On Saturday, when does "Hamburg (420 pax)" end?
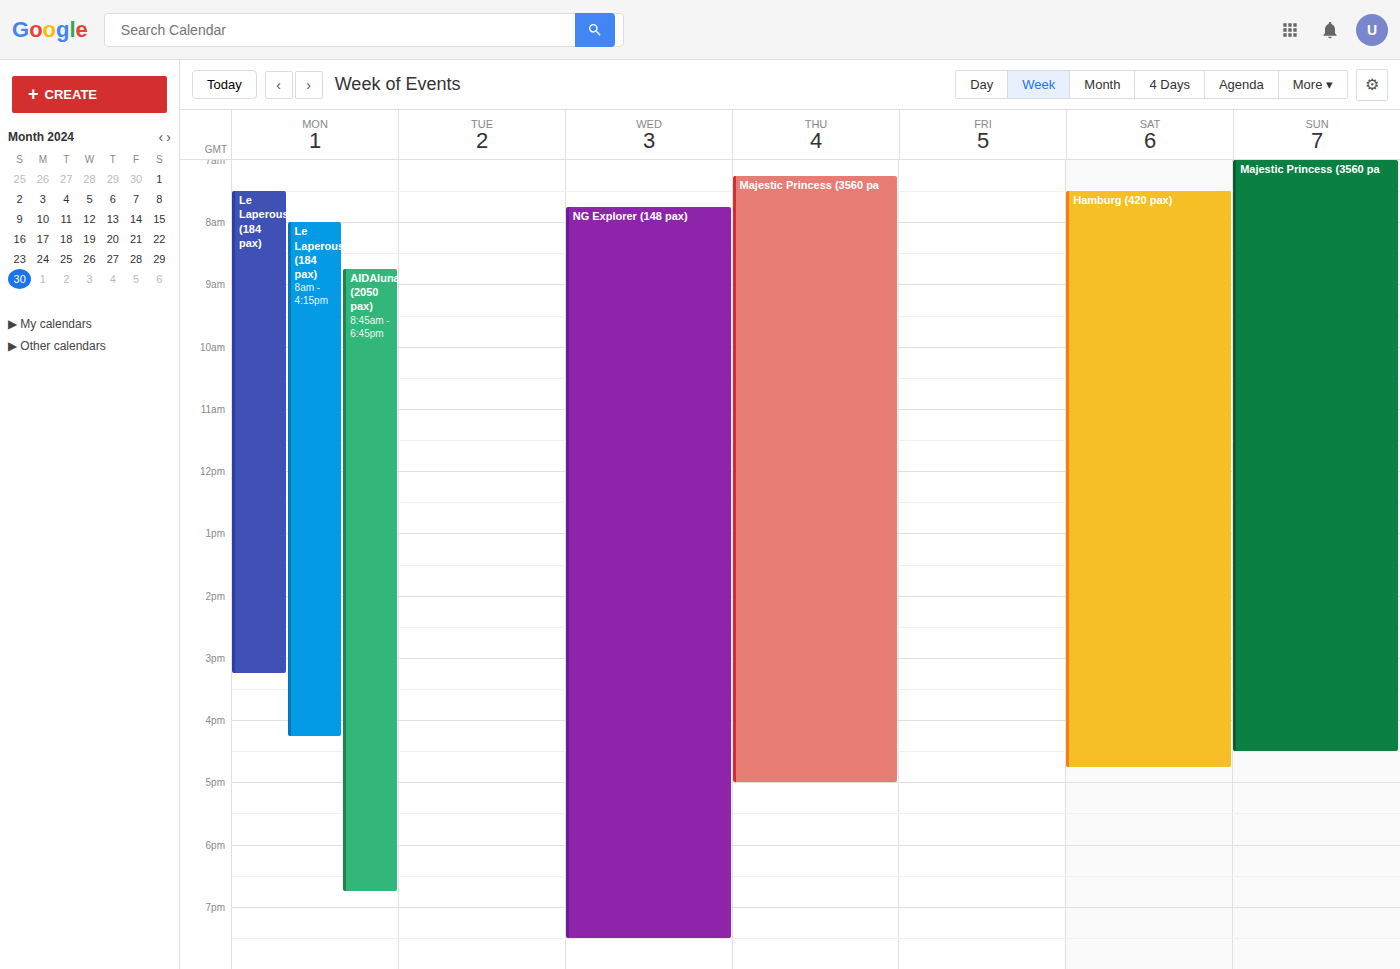
4:45 PM